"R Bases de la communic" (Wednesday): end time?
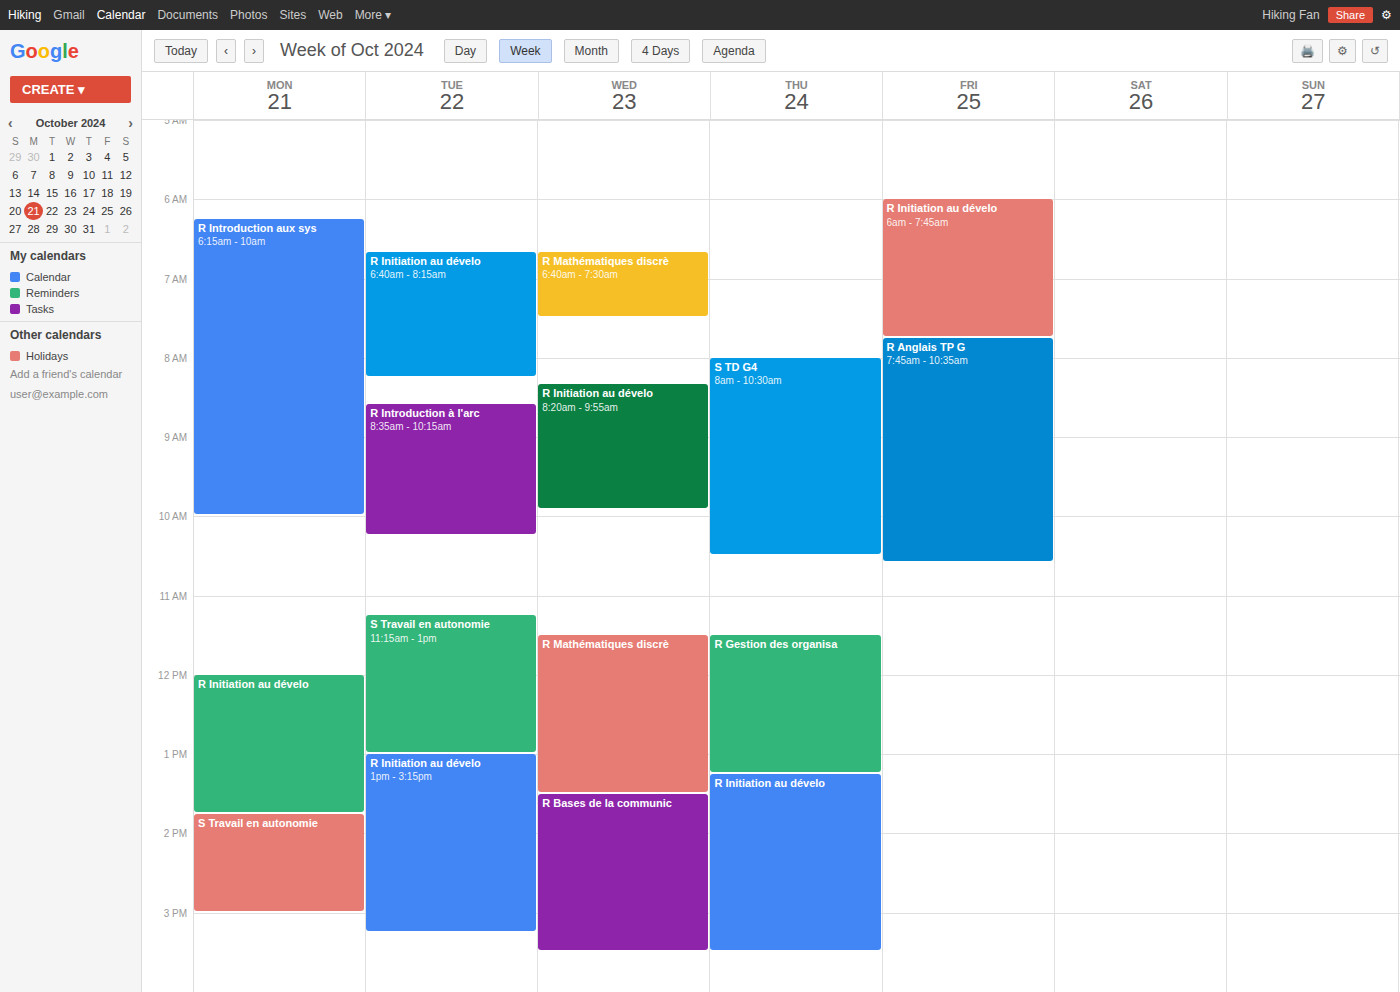
3:30 PM